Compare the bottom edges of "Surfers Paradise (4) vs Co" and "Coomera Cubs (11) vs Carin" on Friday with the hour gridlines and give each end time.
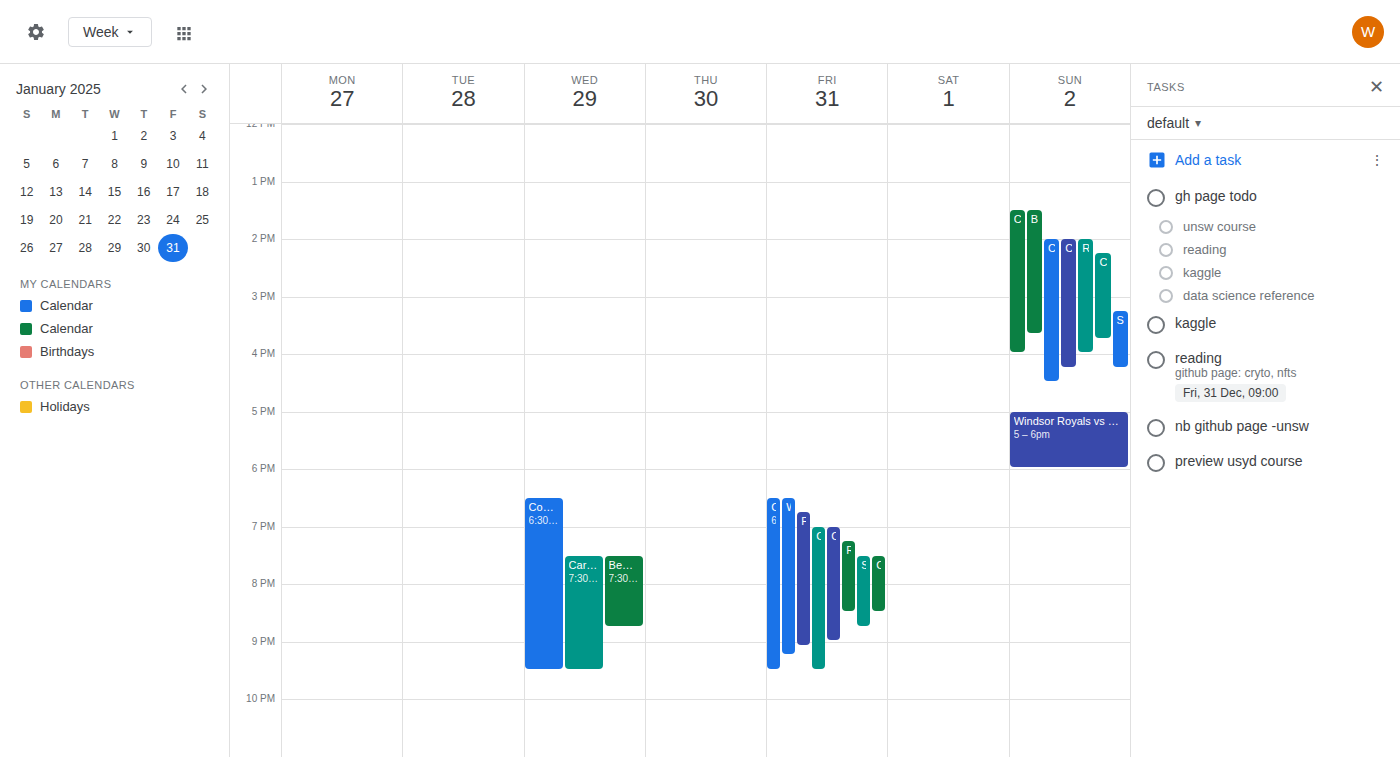
"Surfers Paradise (4) vs Co": 8:45 PM, neither: three quarters of the way from the 8 PM line to the 9 PM line. "Coomera Cubs (11) vs Carin": 9:00 PM, exactly on the 9 PM line.